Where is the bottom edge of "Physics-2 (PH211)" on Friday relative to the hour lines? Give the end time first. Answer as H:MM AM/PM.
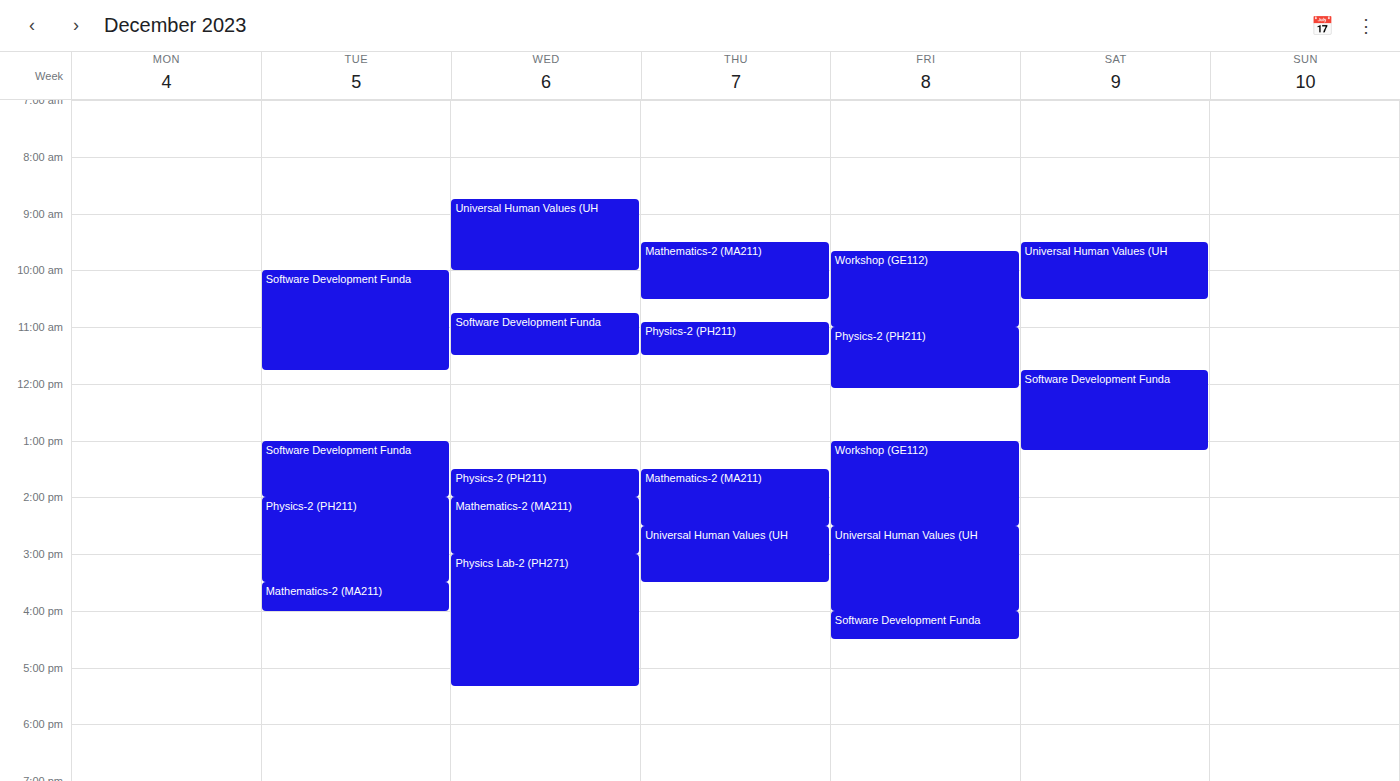
12:05 PM -- neither: 5 minutes below the 12 PM line and 55 minutes above the 1 PM line.